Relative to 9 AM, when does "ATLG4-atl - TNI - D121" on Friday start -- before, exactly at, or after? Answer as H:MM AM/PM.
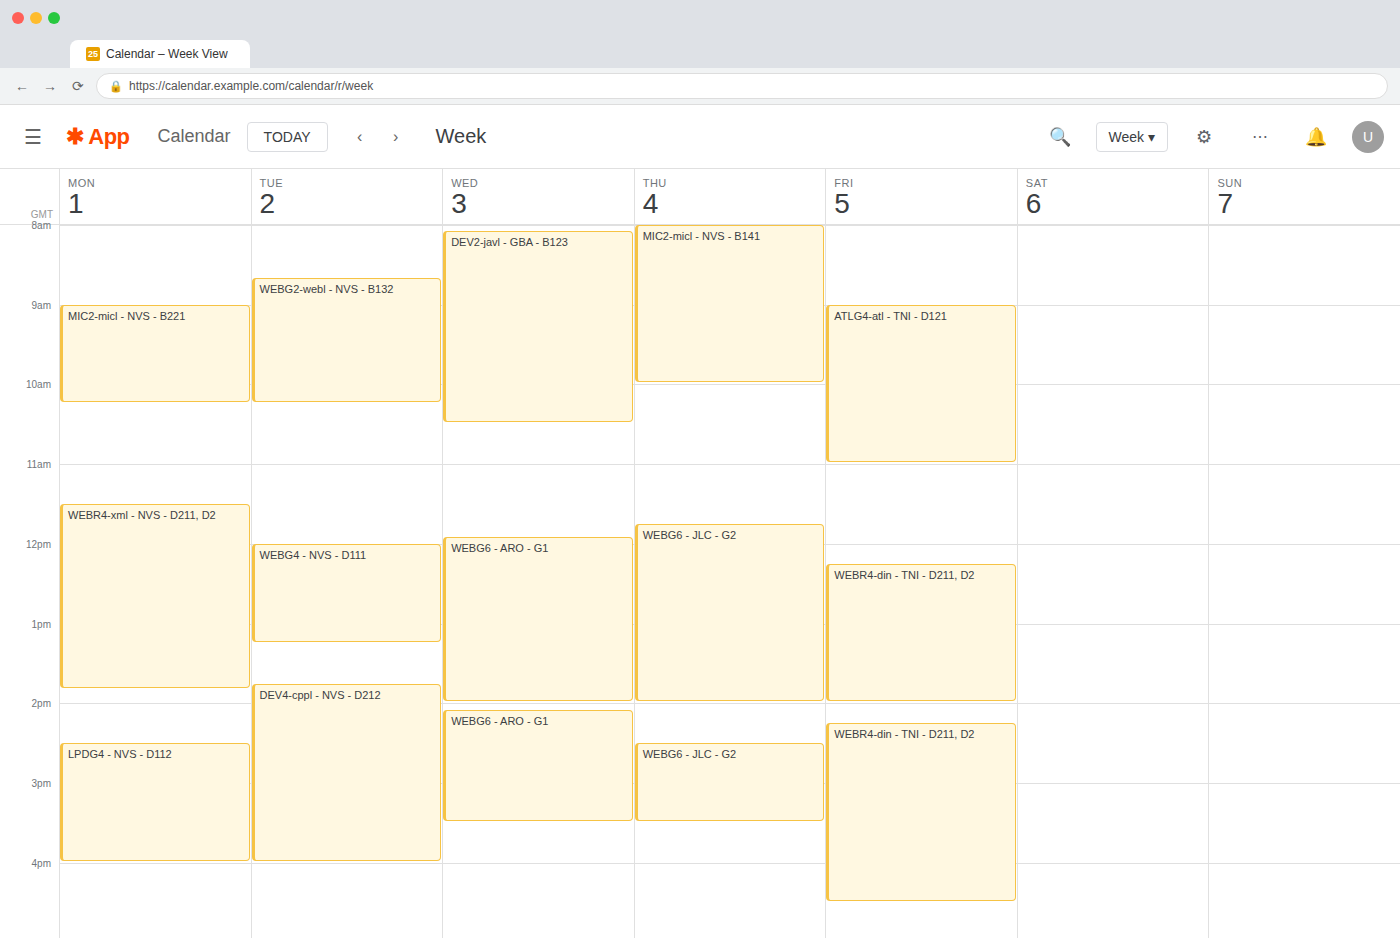
9:00 AM -- exactly at 9 AM, on the 9 AM line.